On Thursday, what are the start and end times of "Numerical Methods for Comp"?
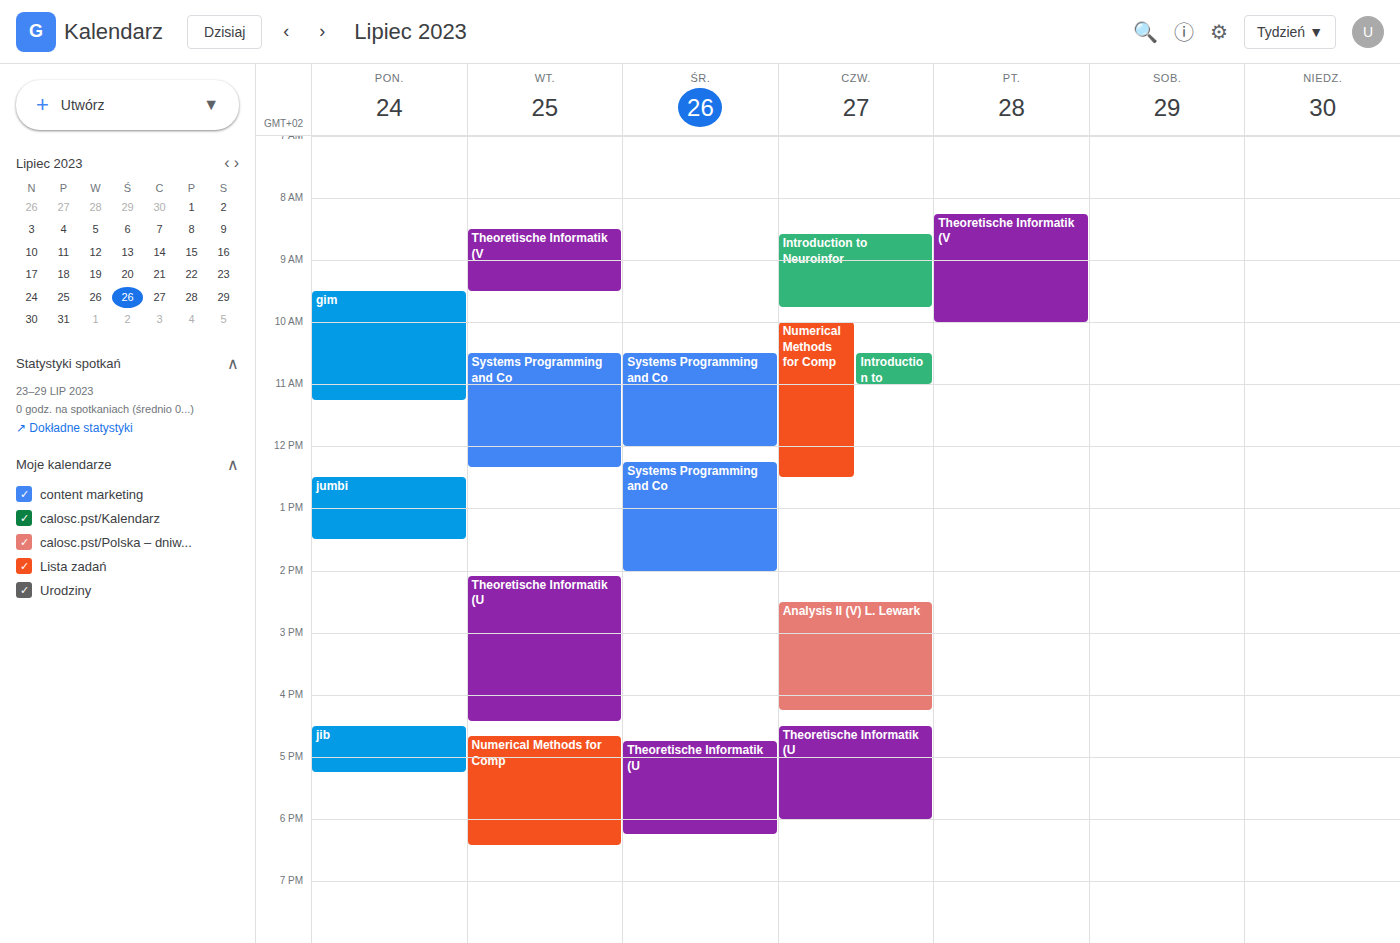
10:00 AM to 12:30 PM